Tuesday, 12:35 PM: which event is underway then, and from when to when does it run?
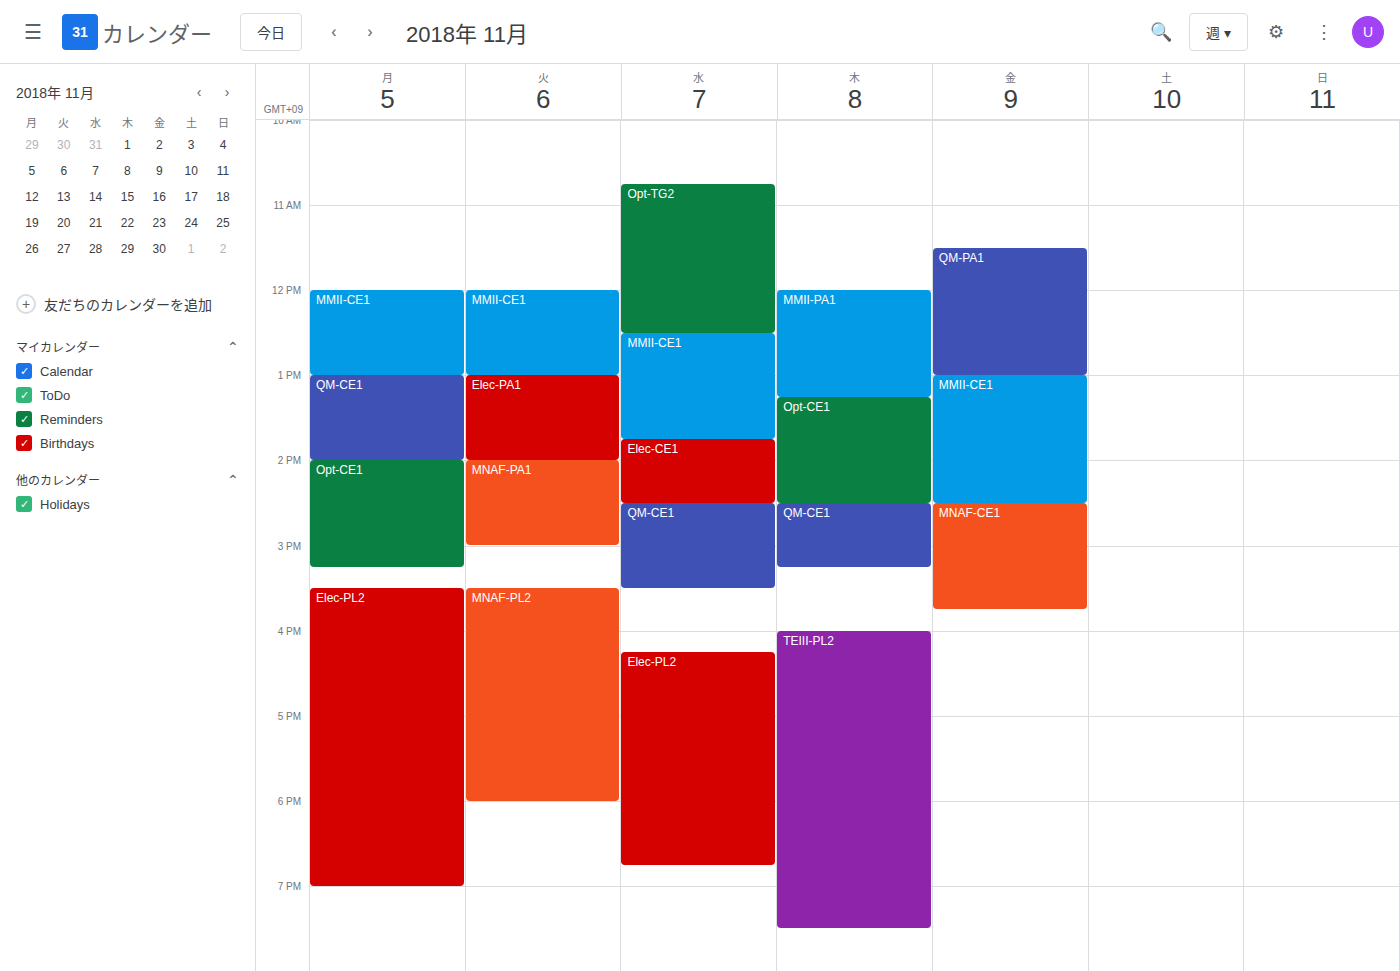
"MMII-CE1", 12:00 PM to 1:00 PM